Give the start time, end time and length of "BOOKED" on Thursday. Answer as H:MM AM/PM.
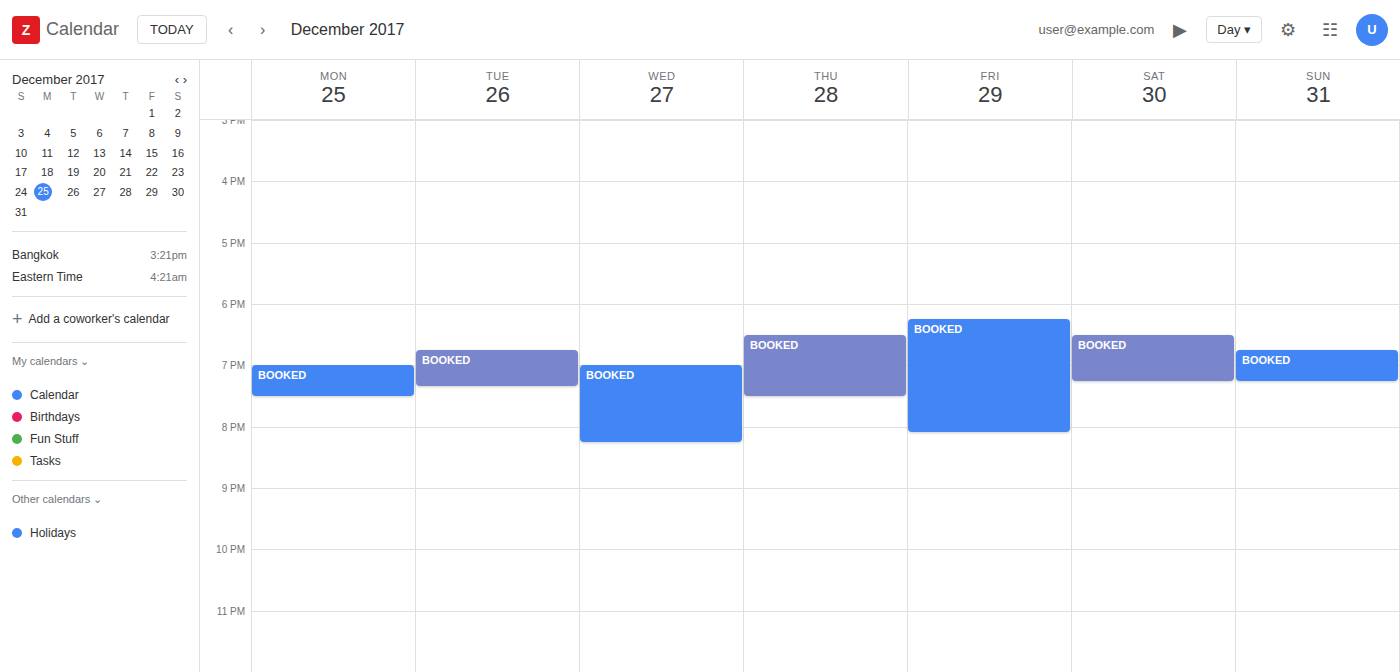
6:30 PM to 7:30 PM, 1 hour